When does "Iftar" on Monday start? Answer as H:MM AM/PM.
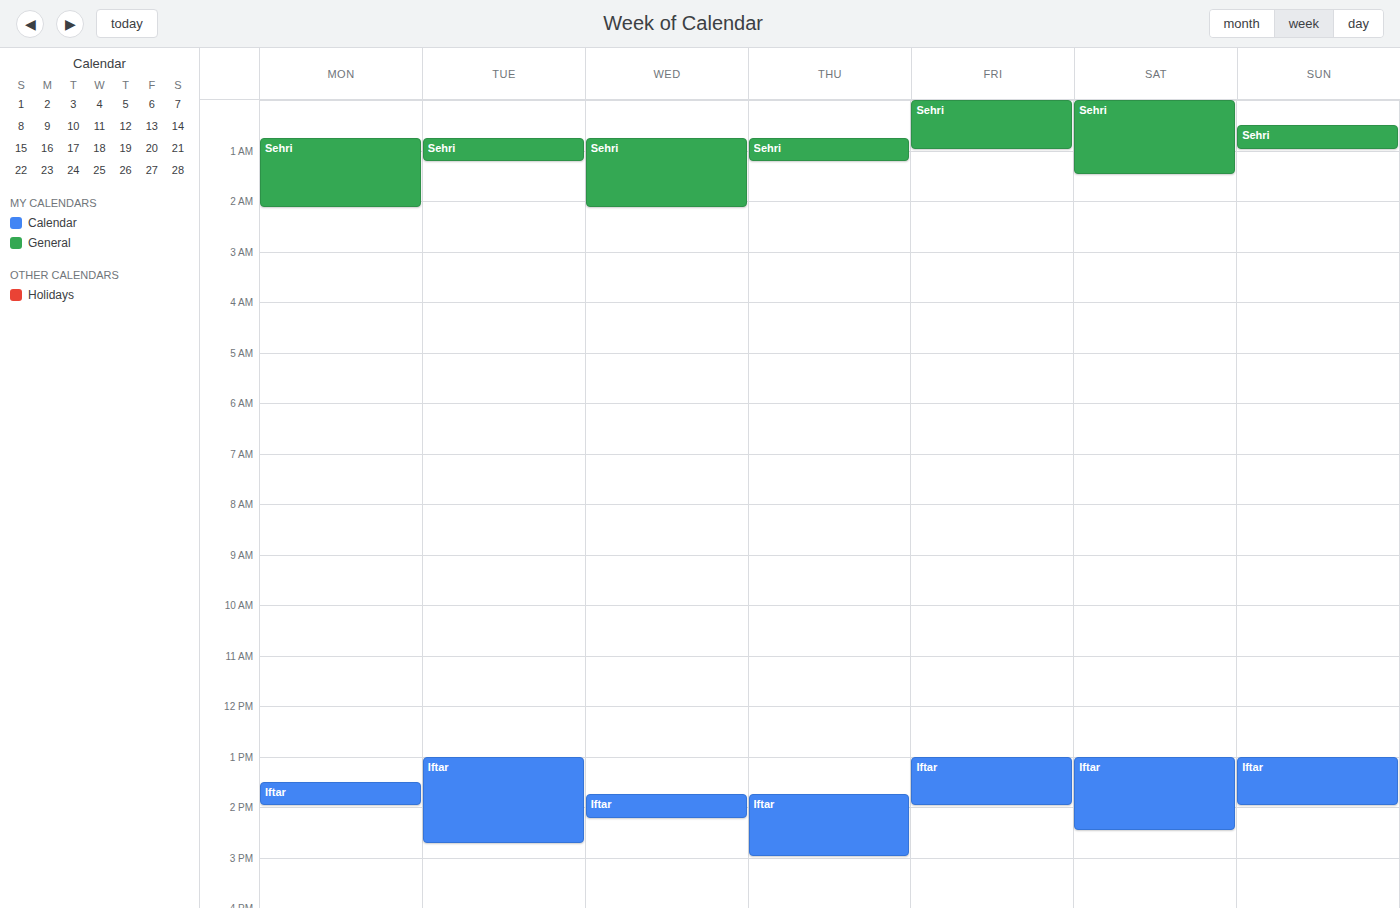
1:30 PM